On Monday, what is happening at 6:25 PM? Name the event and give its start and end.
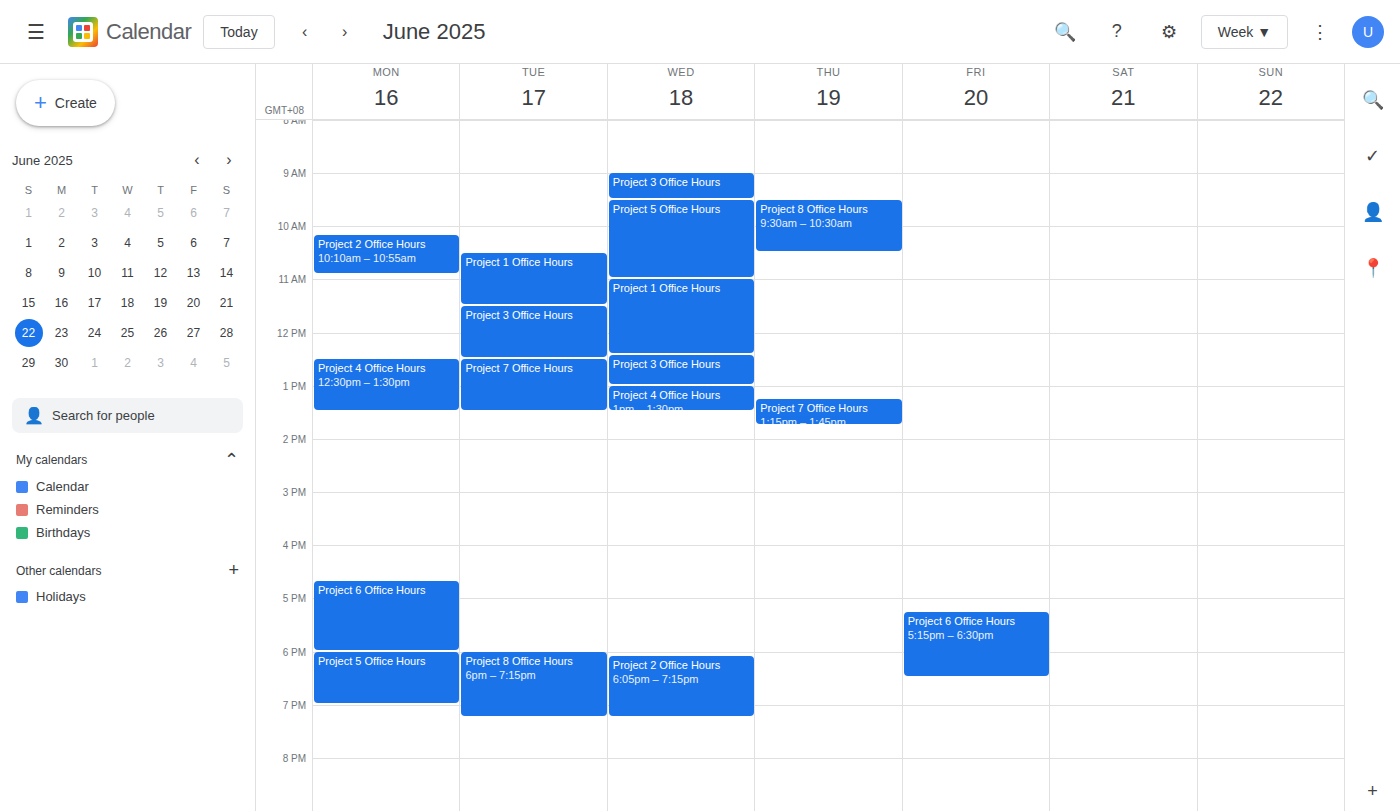
"Project 5 Office Hours", 6:00 PM to 7:00 PM